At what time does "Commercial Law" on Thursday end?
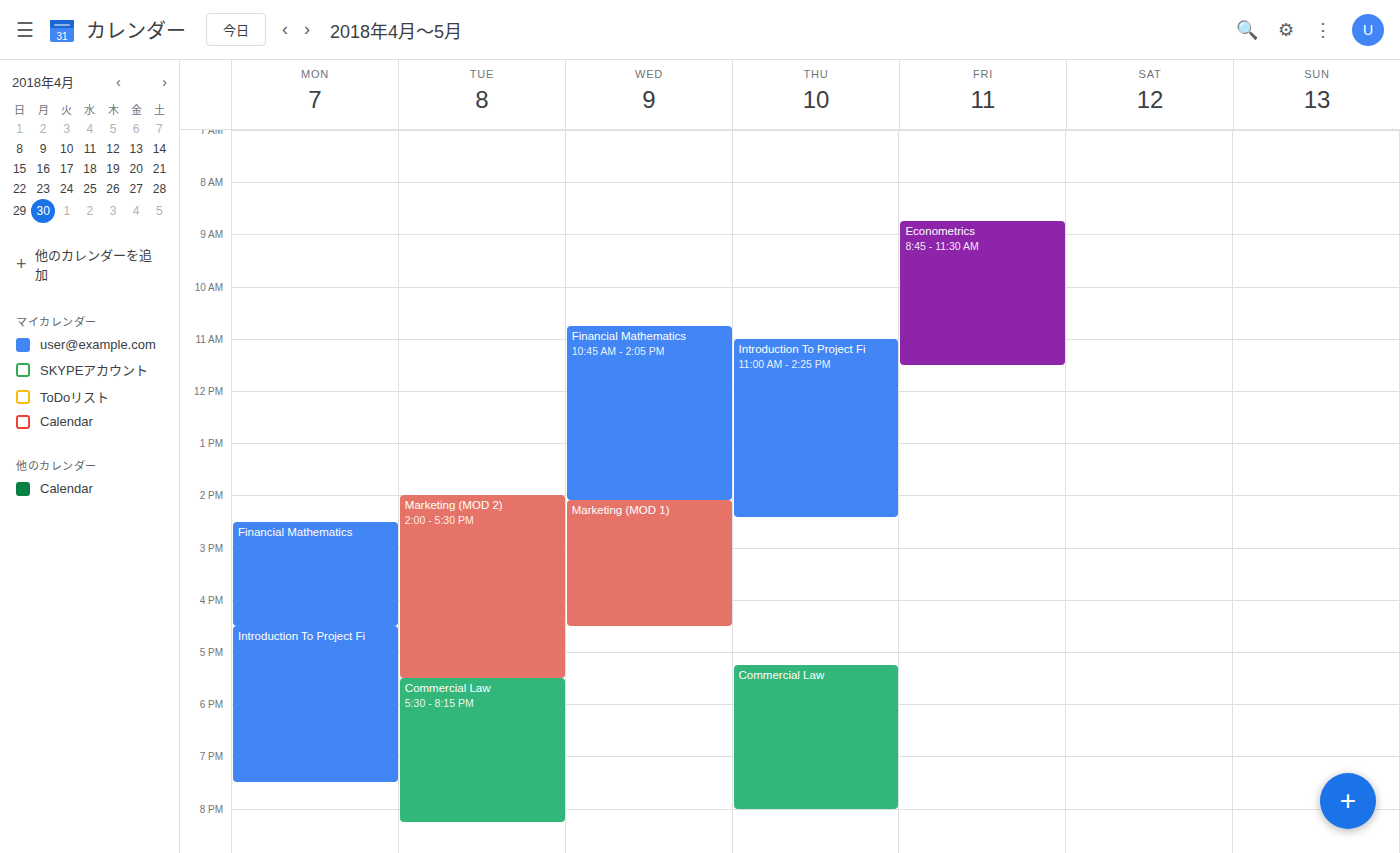
8:00 PM